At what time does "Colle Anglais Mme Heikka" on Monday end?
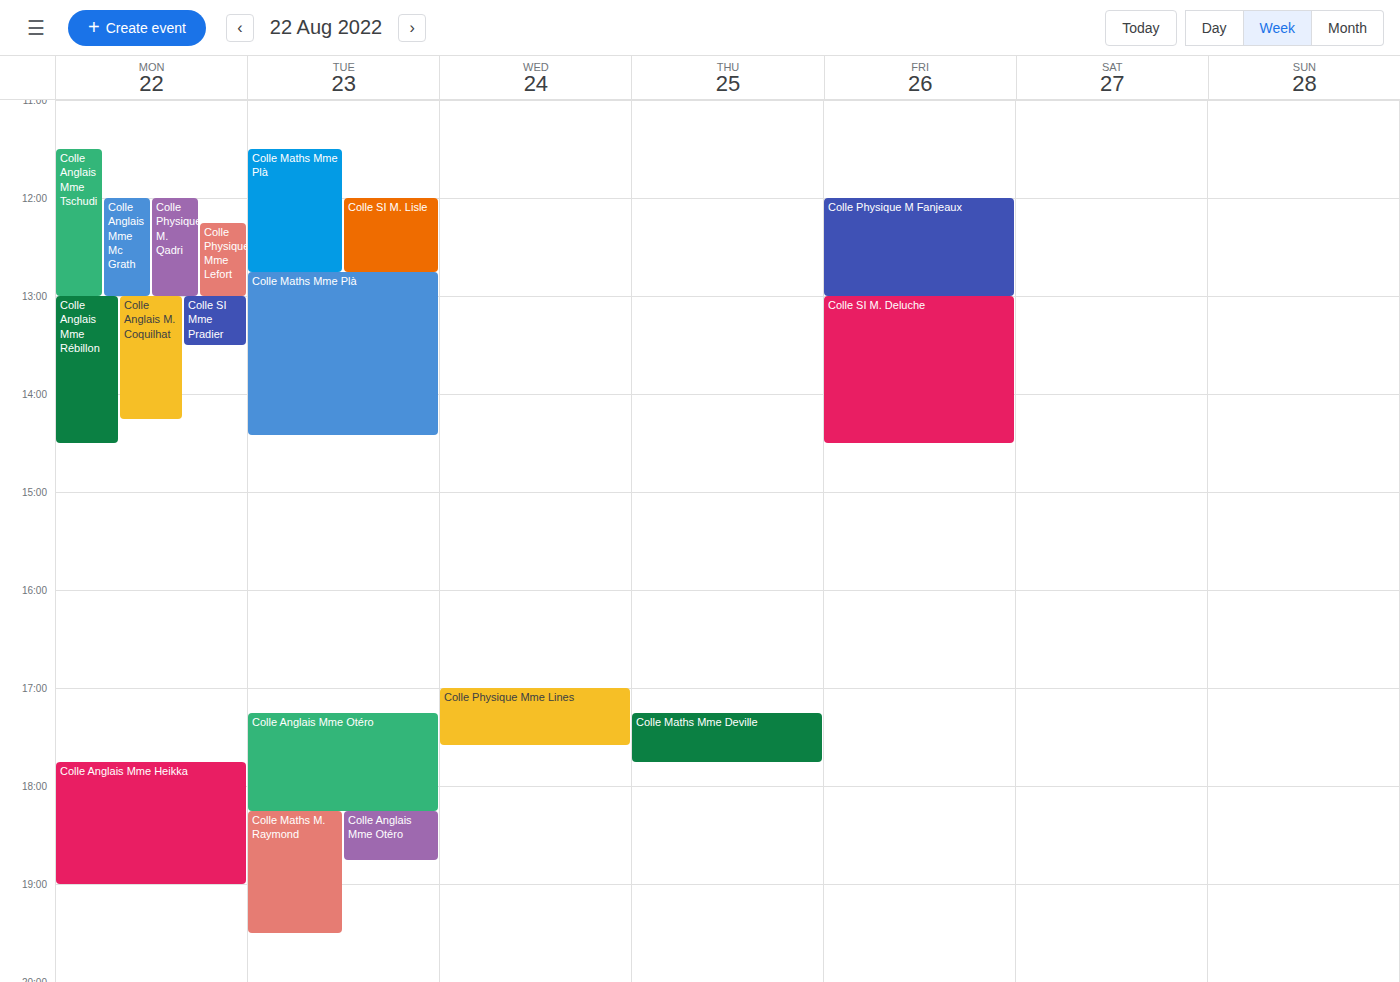
7:00 PM